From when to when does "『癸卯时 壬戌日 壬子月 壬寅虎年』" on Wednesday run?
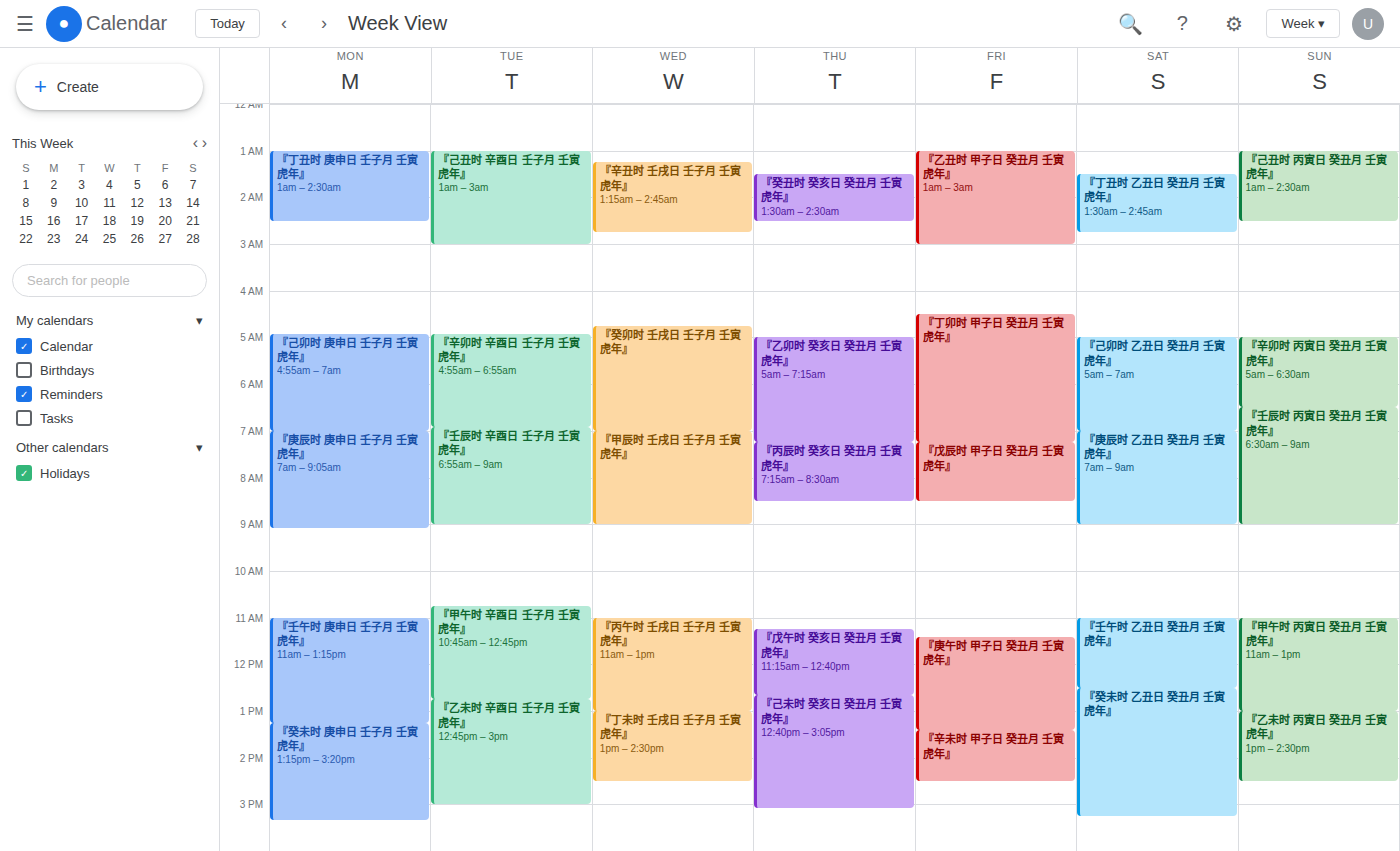
4:45 AM to 7:00 AM